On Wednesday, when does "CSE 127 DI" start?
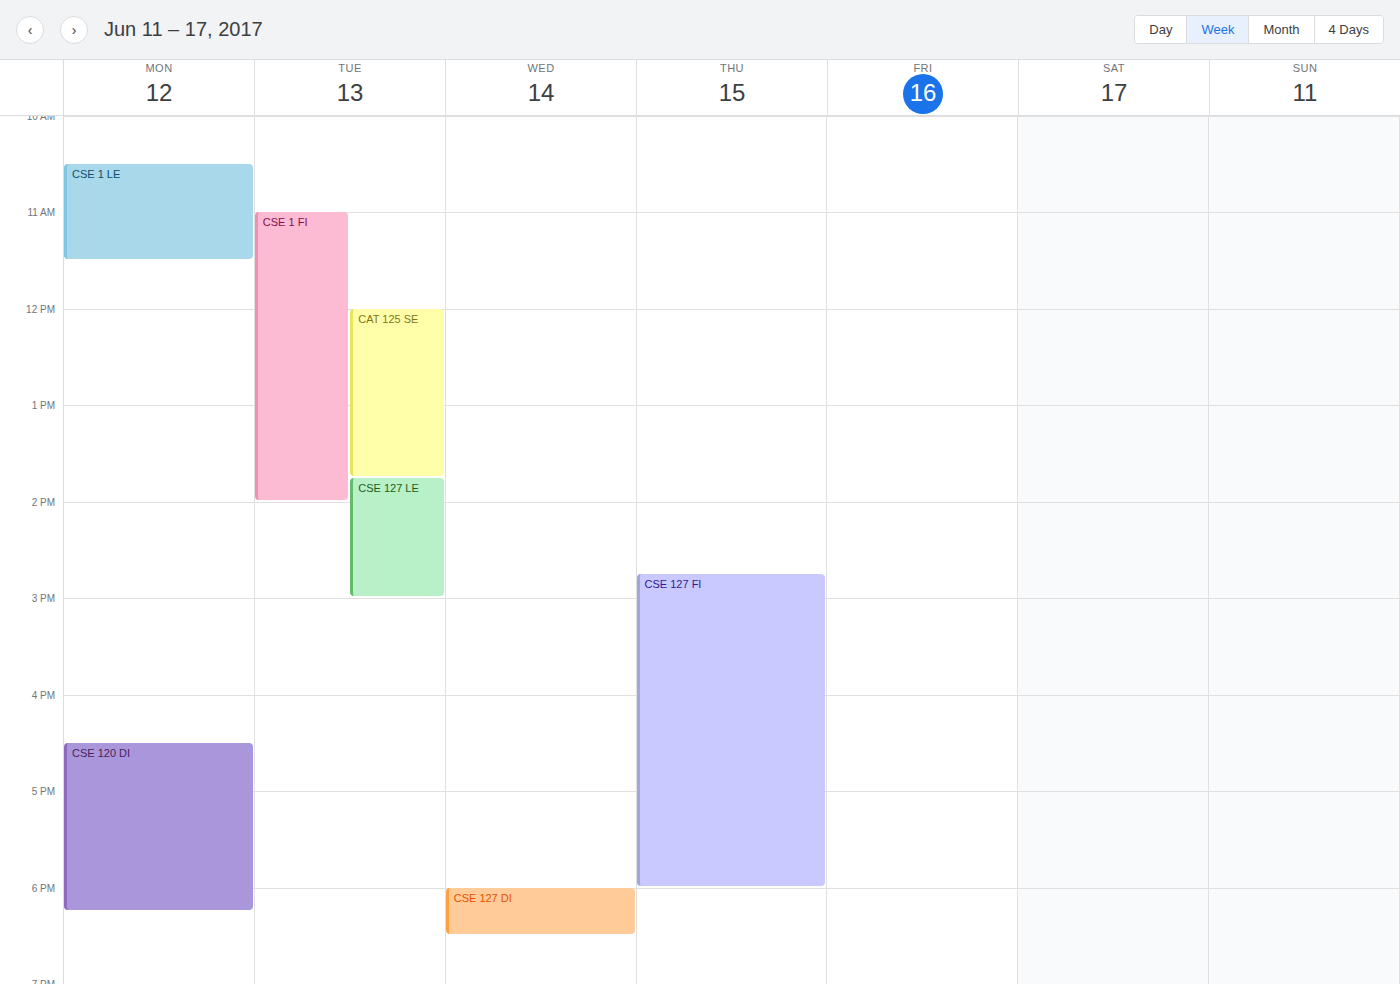
6:00 PM